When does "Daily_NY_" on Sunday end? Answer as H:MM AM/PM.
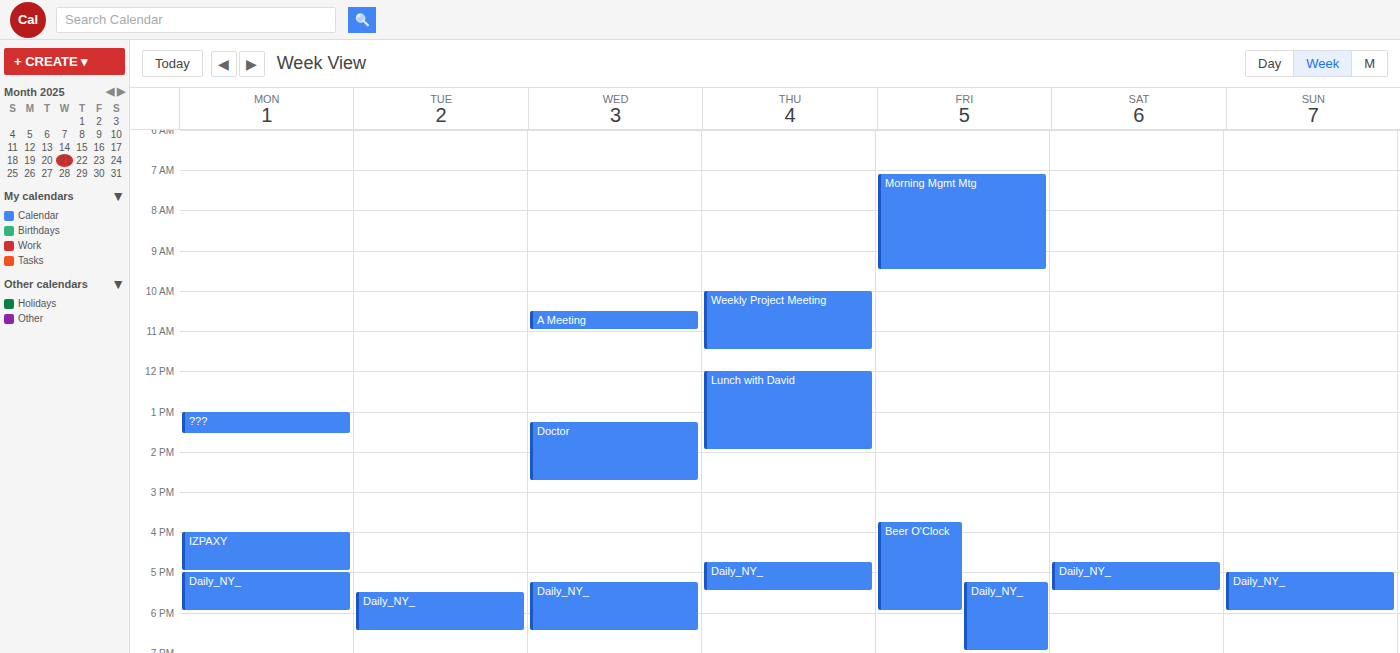
6:00 PM